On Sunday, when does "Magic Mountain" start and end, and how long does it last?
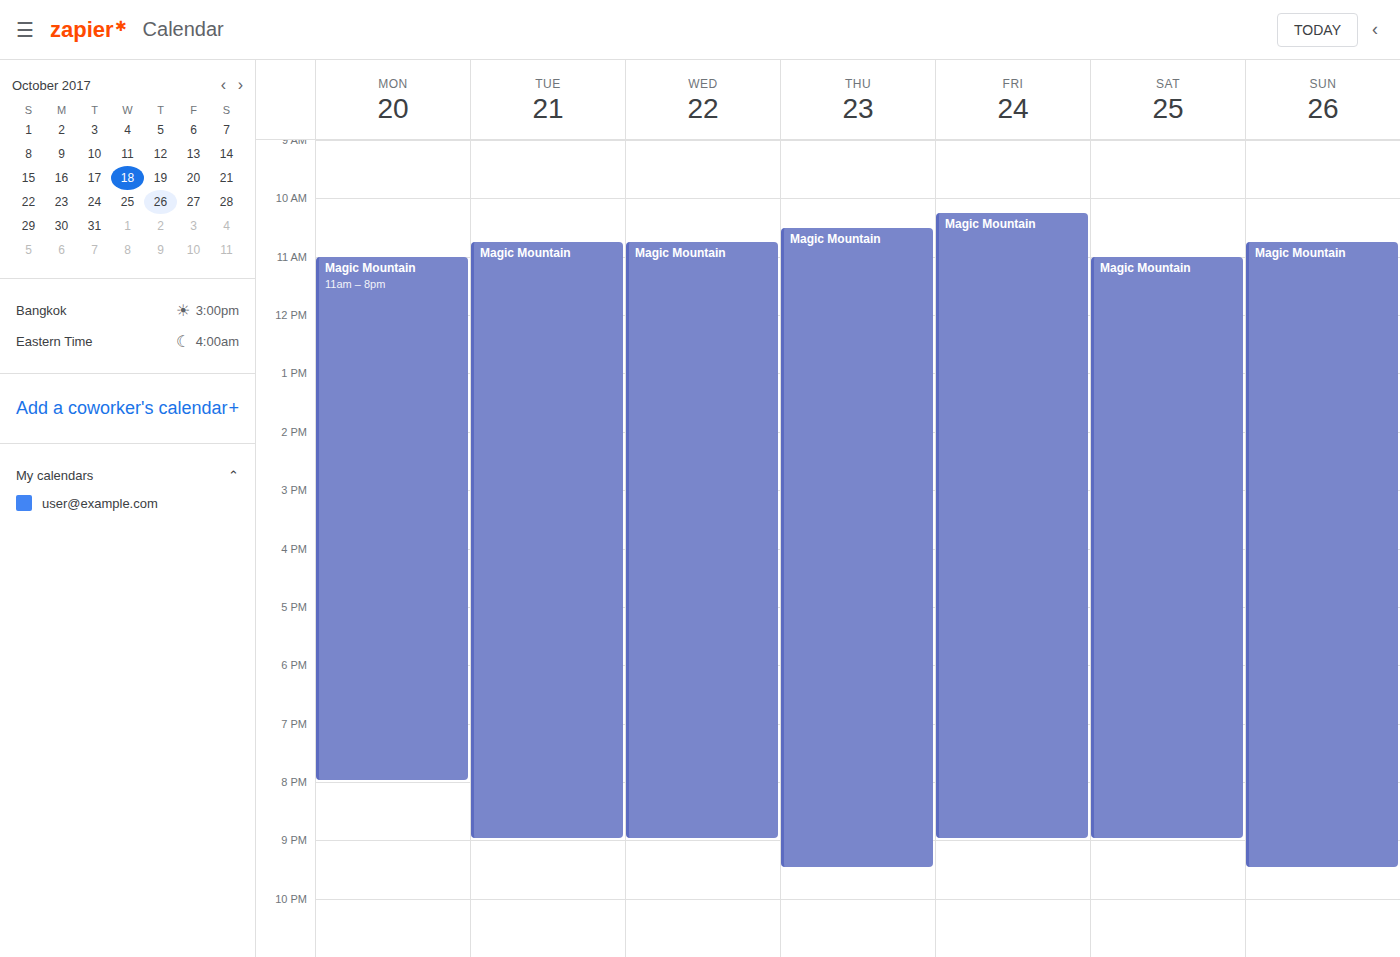
10:45 AM to 9:30 PM, 10 hours 45 minutes